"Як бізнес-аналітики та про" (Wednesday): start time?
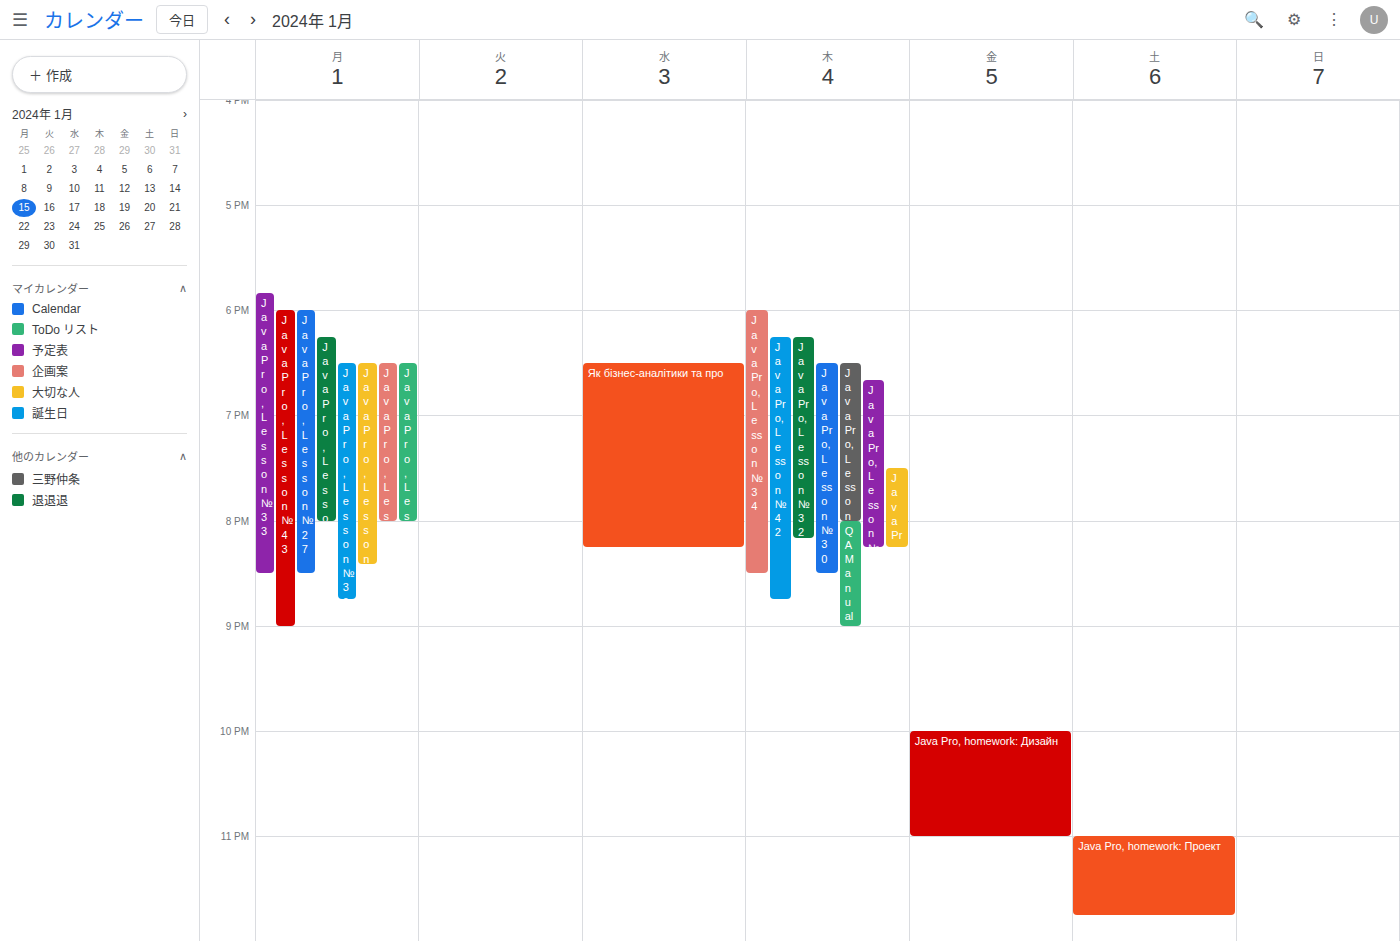
6:30 PM